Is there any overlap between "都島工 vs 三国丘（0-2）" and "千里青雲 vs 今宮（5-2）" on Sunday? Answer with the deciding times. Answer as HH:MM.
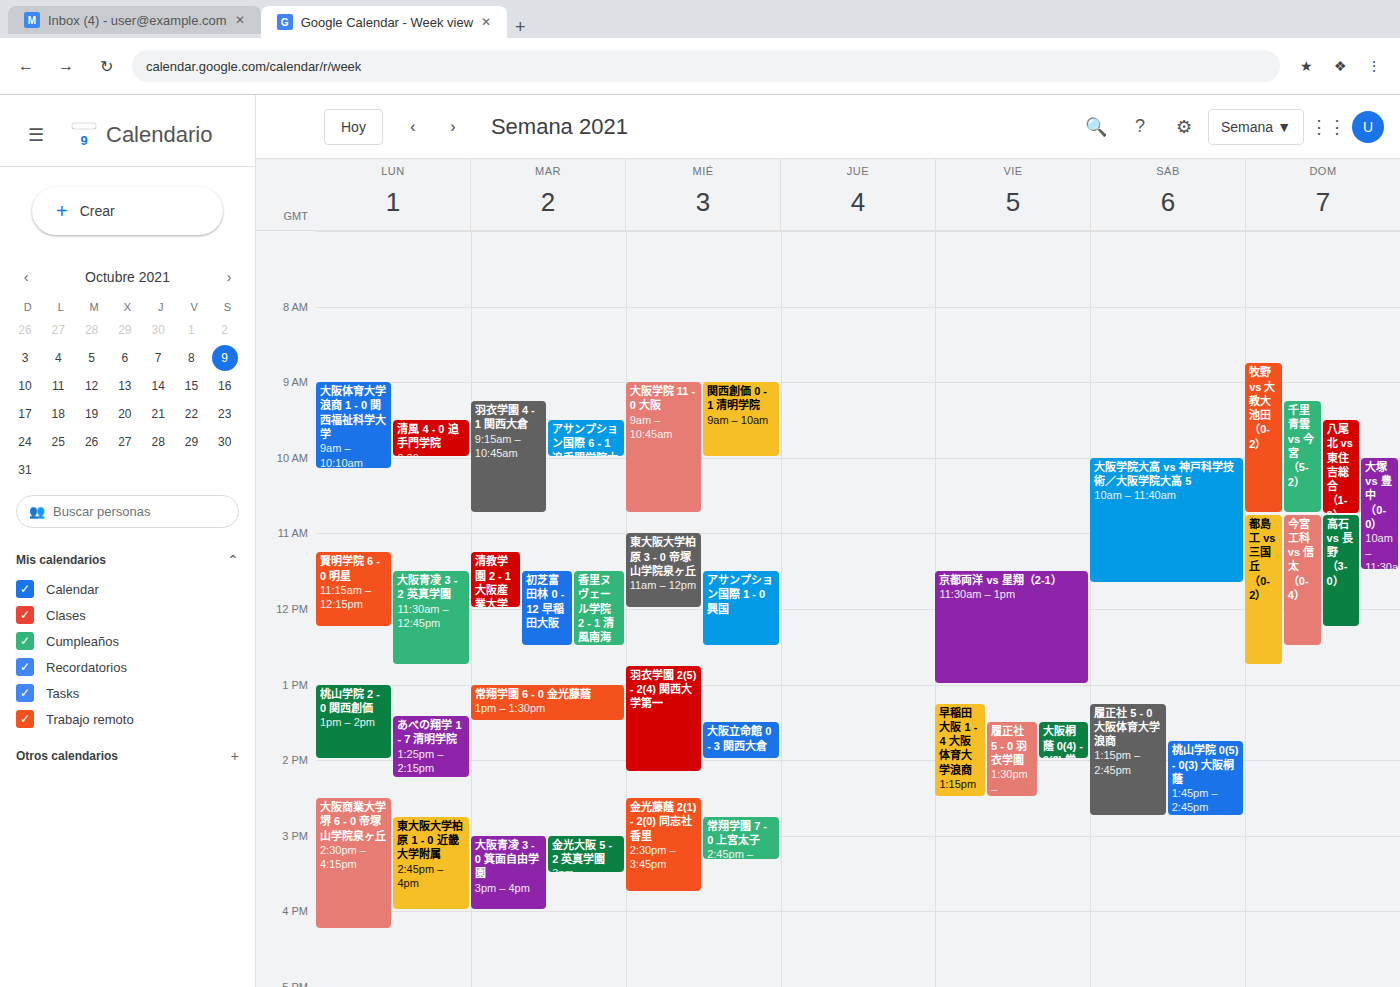
"千里青雲 vs 今宮（5-2）" ends at 10:45, exactly when "都島工 vs 三国丘（0-2）" starts -- they touch but do not overlap.